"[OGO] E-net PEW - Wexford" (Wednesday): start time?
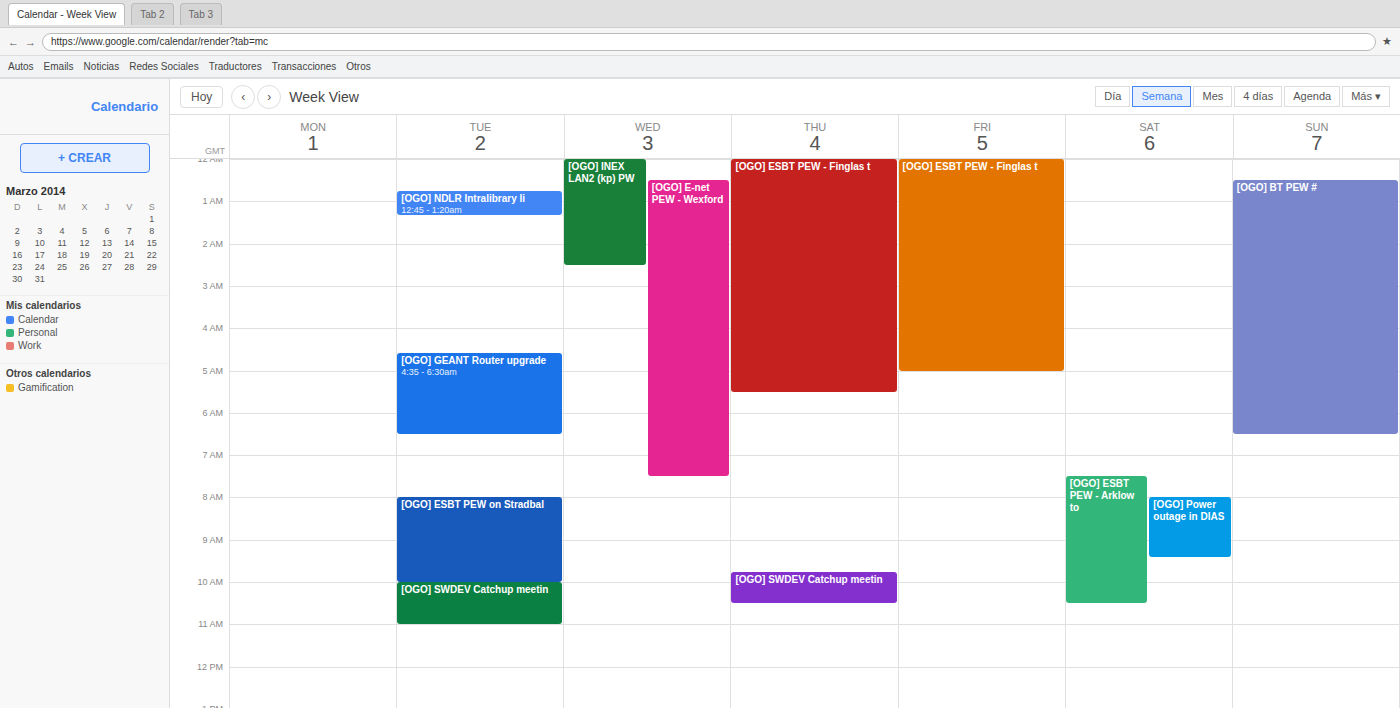
12:30 AM